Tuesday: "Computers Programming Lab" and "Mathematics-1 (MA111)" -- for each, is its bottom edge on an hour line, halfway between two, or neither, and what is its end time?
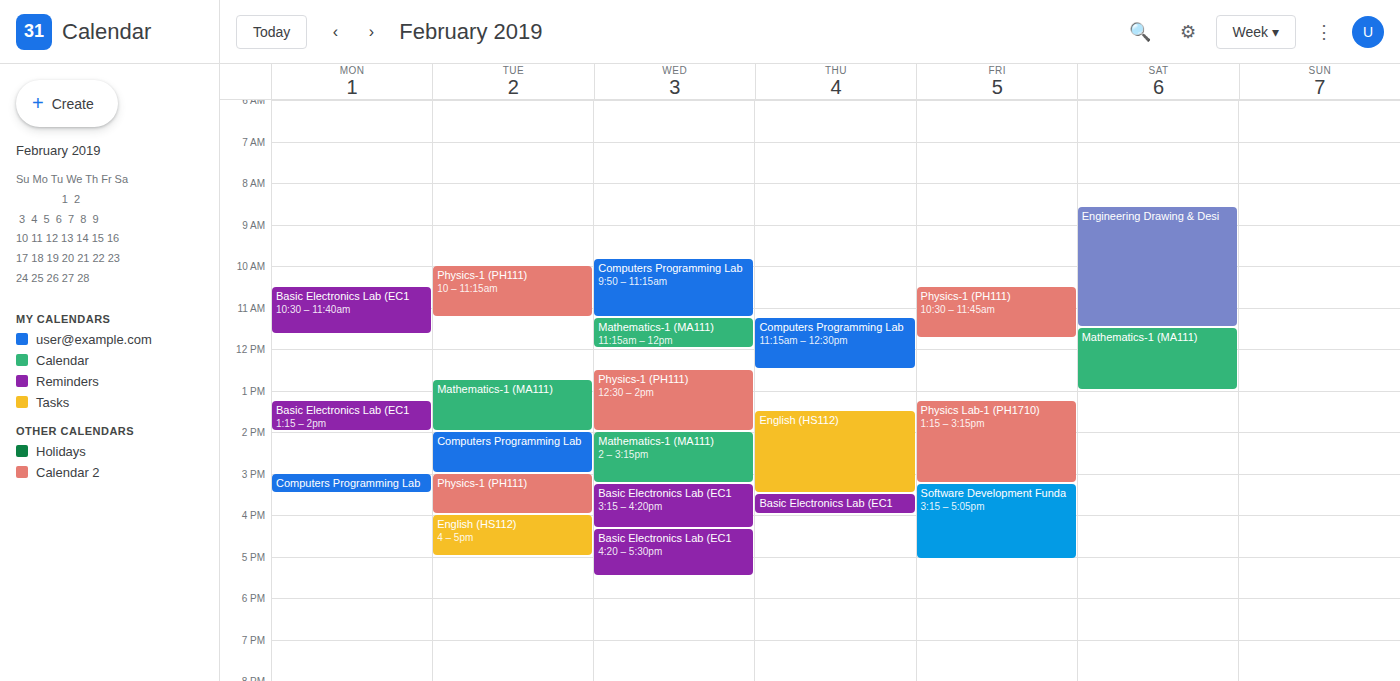
"Computers Programming Lab": 3:00 PM, exactly on the 3 PM line. "Mathematics-1 (MA111)": 2:00 PM, exactly on the 2 PM line.